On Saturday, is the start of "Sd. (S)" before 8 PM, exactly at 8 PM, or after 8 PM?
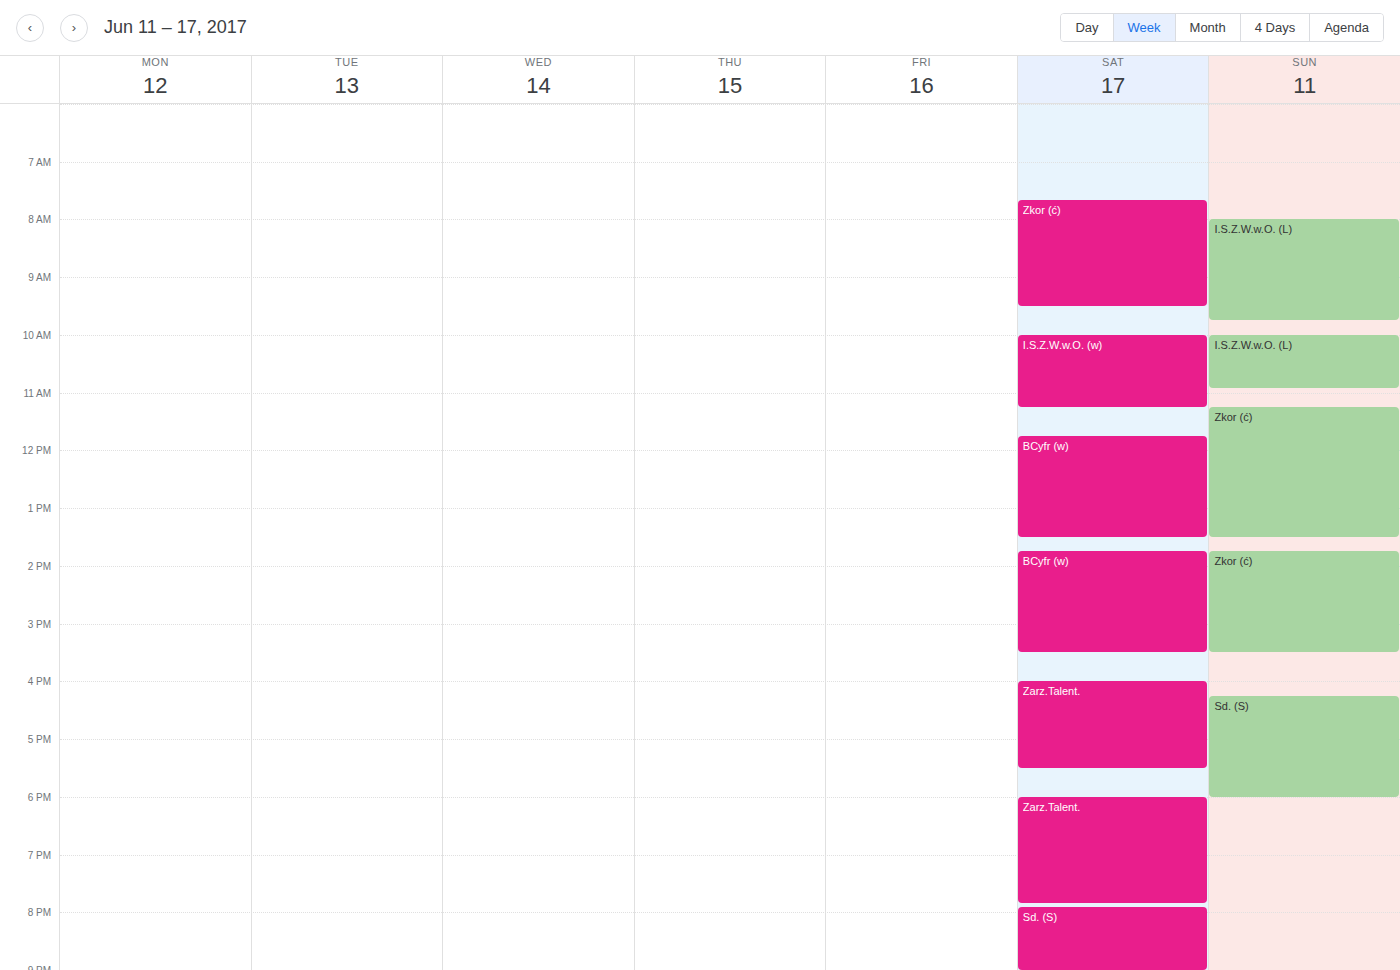
7:55 PM -- before 8 PM, 5 minutes above the 8 PM line.